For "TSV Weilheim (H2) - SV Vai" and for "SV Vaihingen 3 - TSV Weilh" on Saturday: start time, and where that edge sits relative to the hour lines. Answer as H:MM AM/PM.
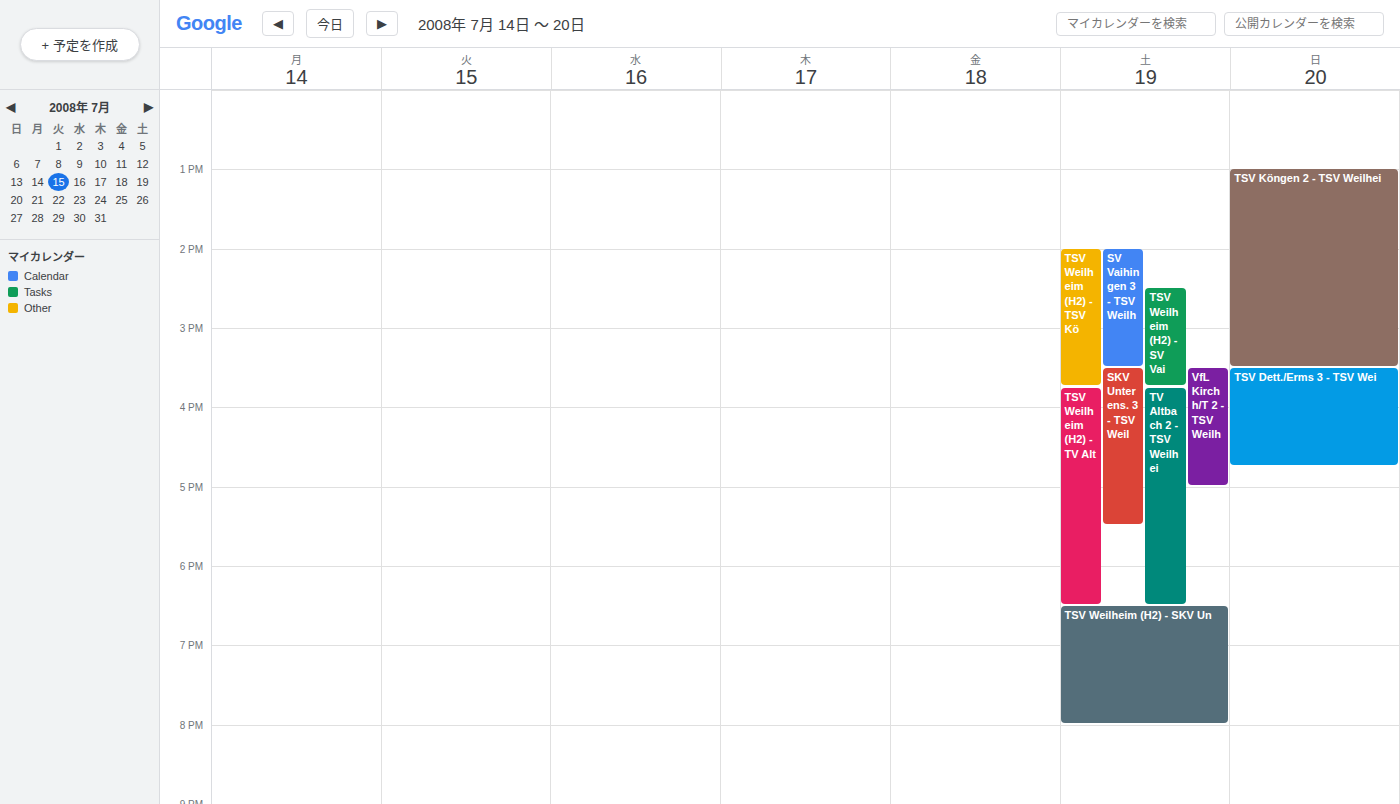
"TSV Weilheim (H2) - SV Vai": 2:30 PM, halfway between the 2 PM and 3 PM lines. "SV Vaihingen 3 - TSV Weilh": 2:00 PM, exactly on the 2 PM line.